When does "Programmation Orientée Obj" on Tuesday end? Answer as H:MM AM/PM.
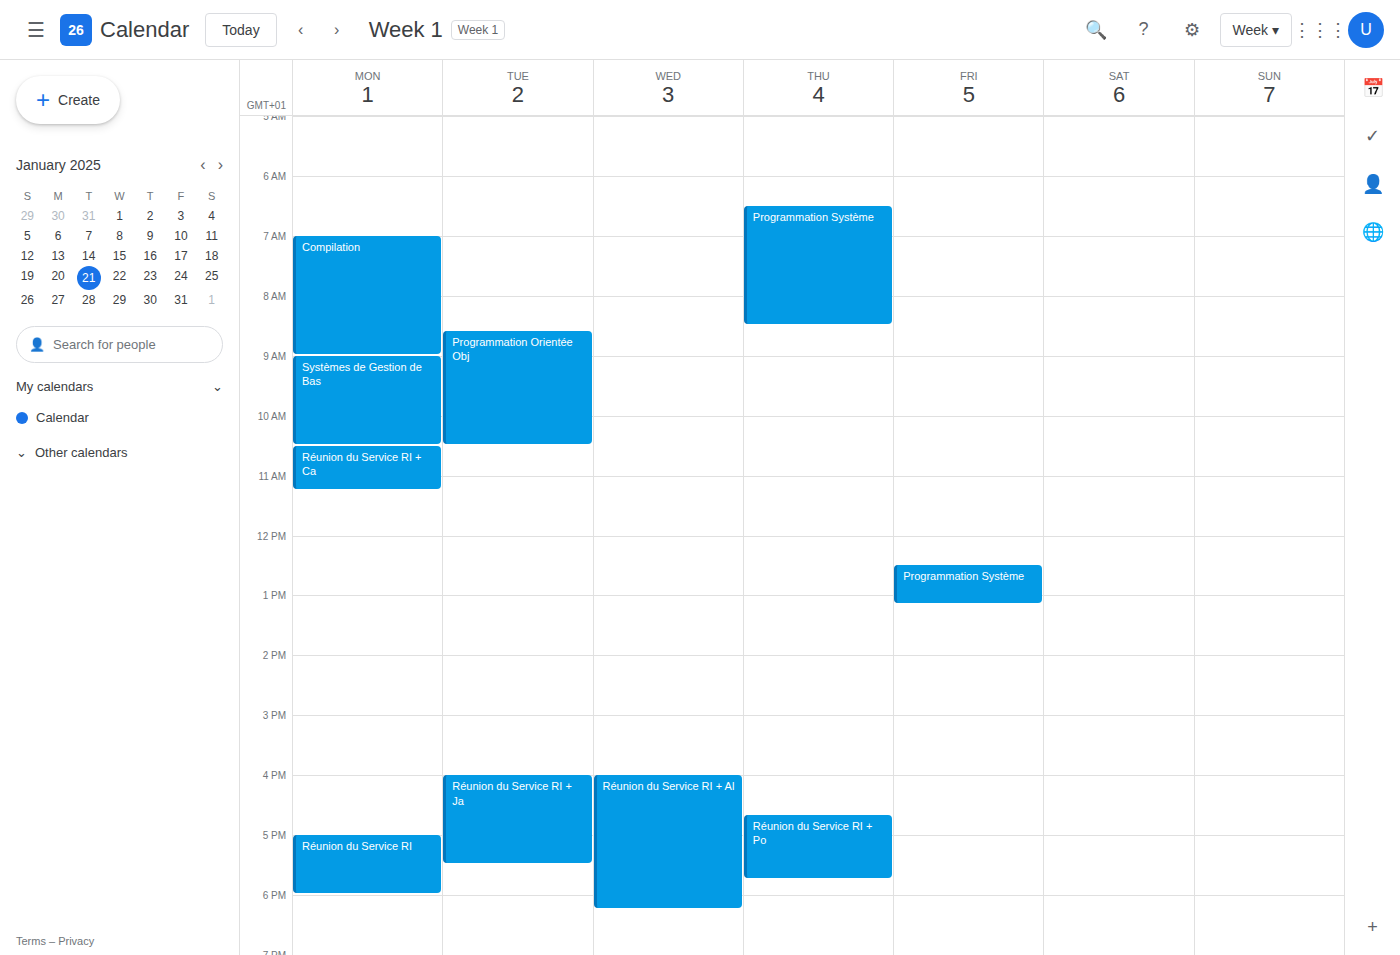
10:30 AM